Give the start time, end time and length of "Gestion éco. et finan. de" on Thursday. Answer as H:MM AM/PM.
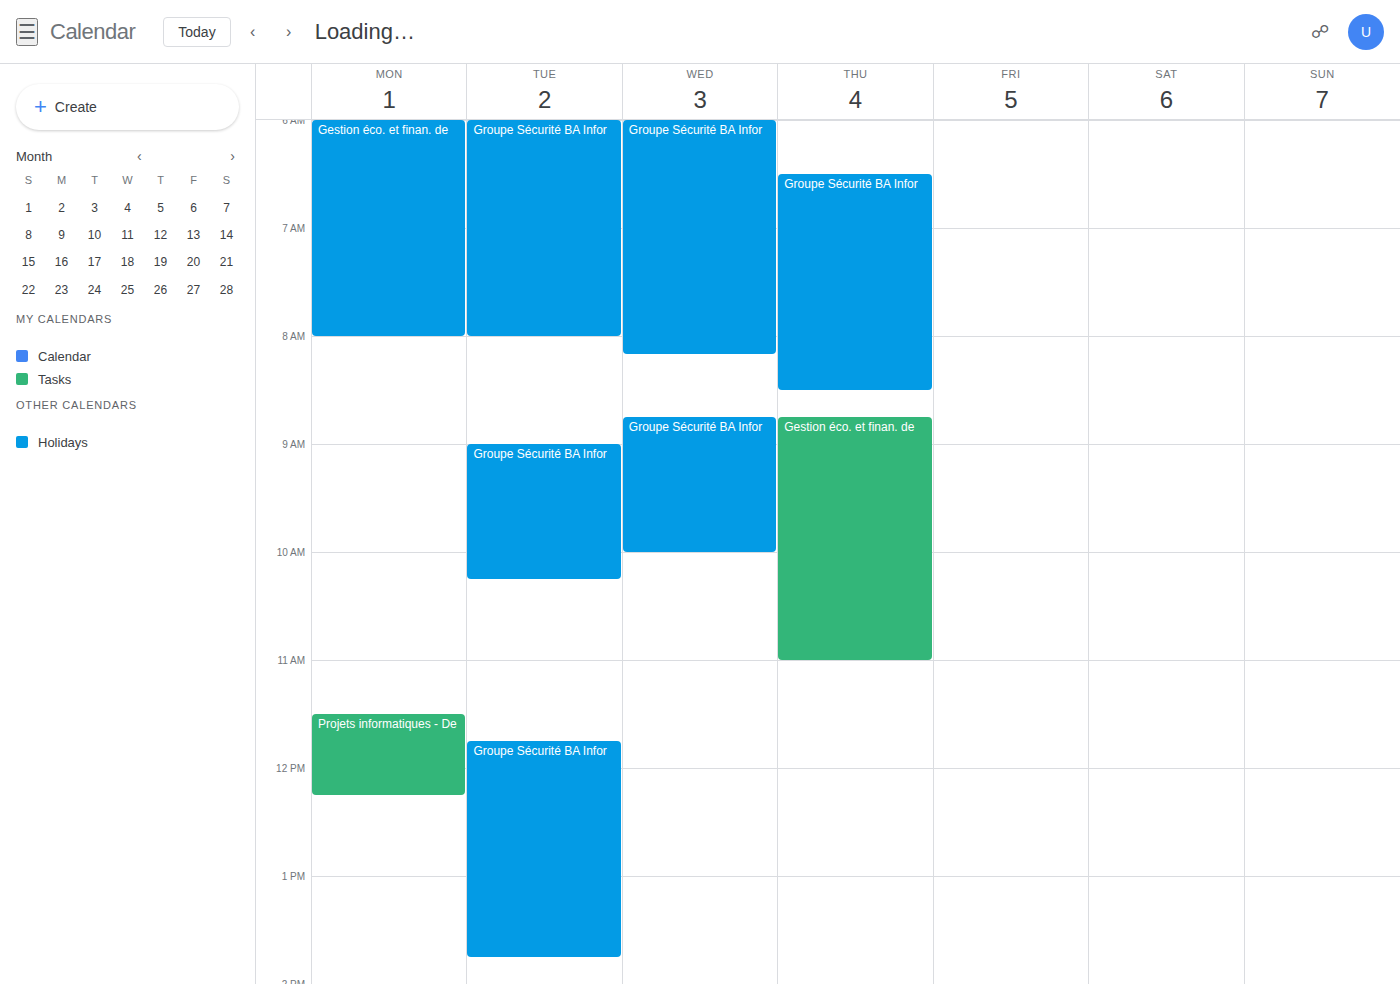
8:45 AM to 11:00 AM, 2 hours 15 minutes